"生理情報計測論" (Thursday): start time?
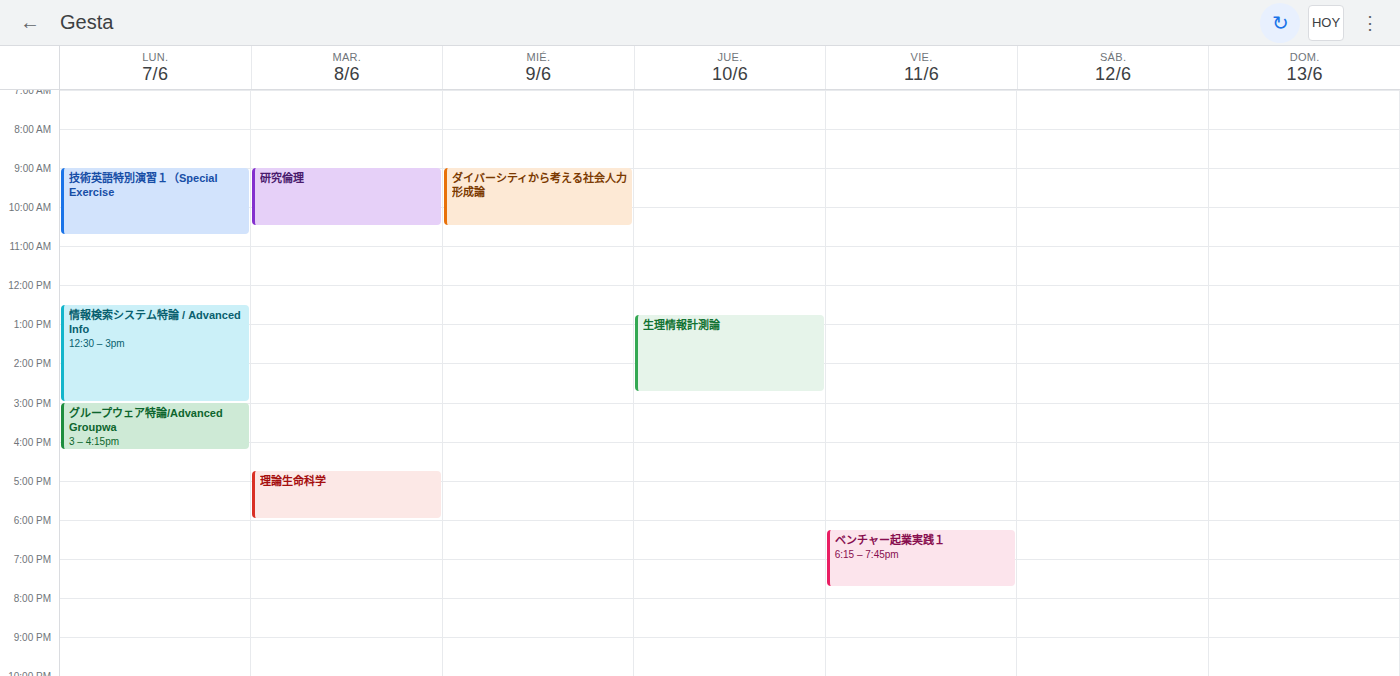
12:45 PM